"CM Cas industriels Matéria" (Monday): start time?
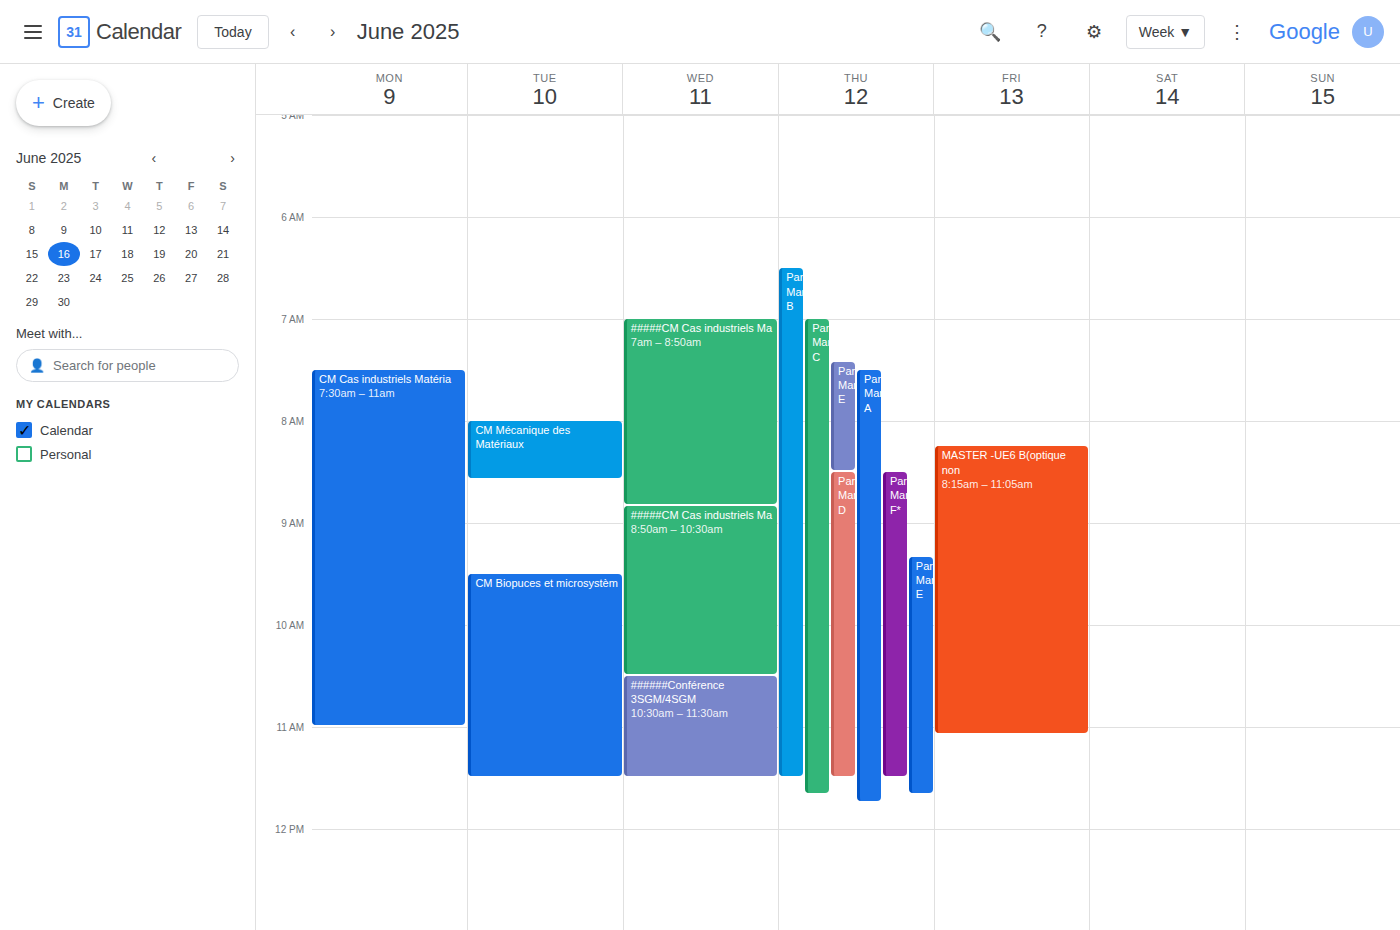
7:30 AM